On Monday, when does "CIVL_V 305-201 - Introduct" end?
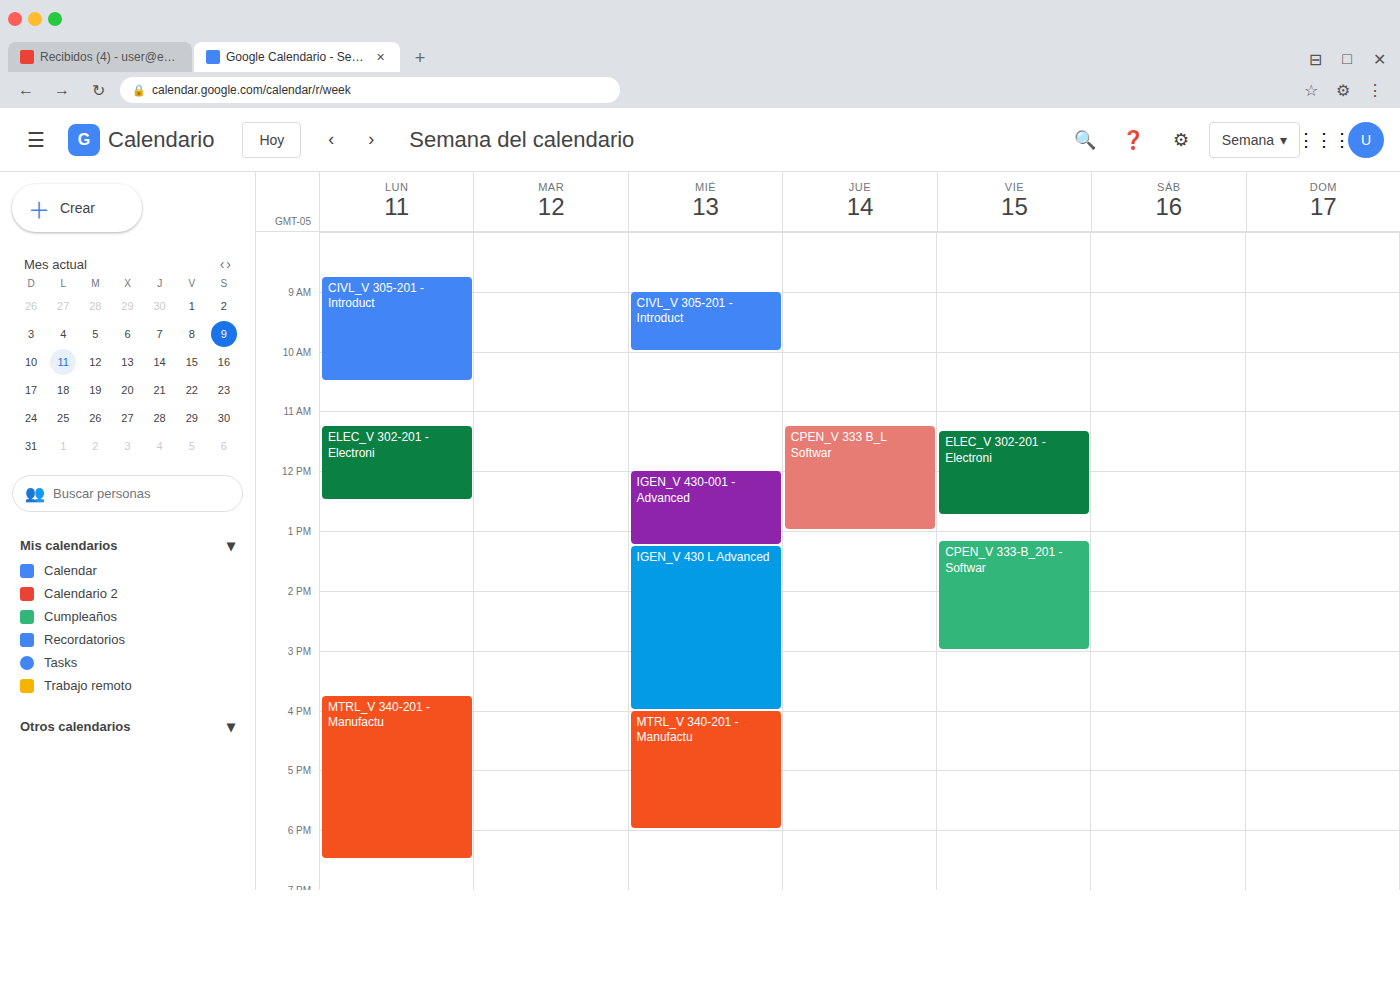
10:30 AM